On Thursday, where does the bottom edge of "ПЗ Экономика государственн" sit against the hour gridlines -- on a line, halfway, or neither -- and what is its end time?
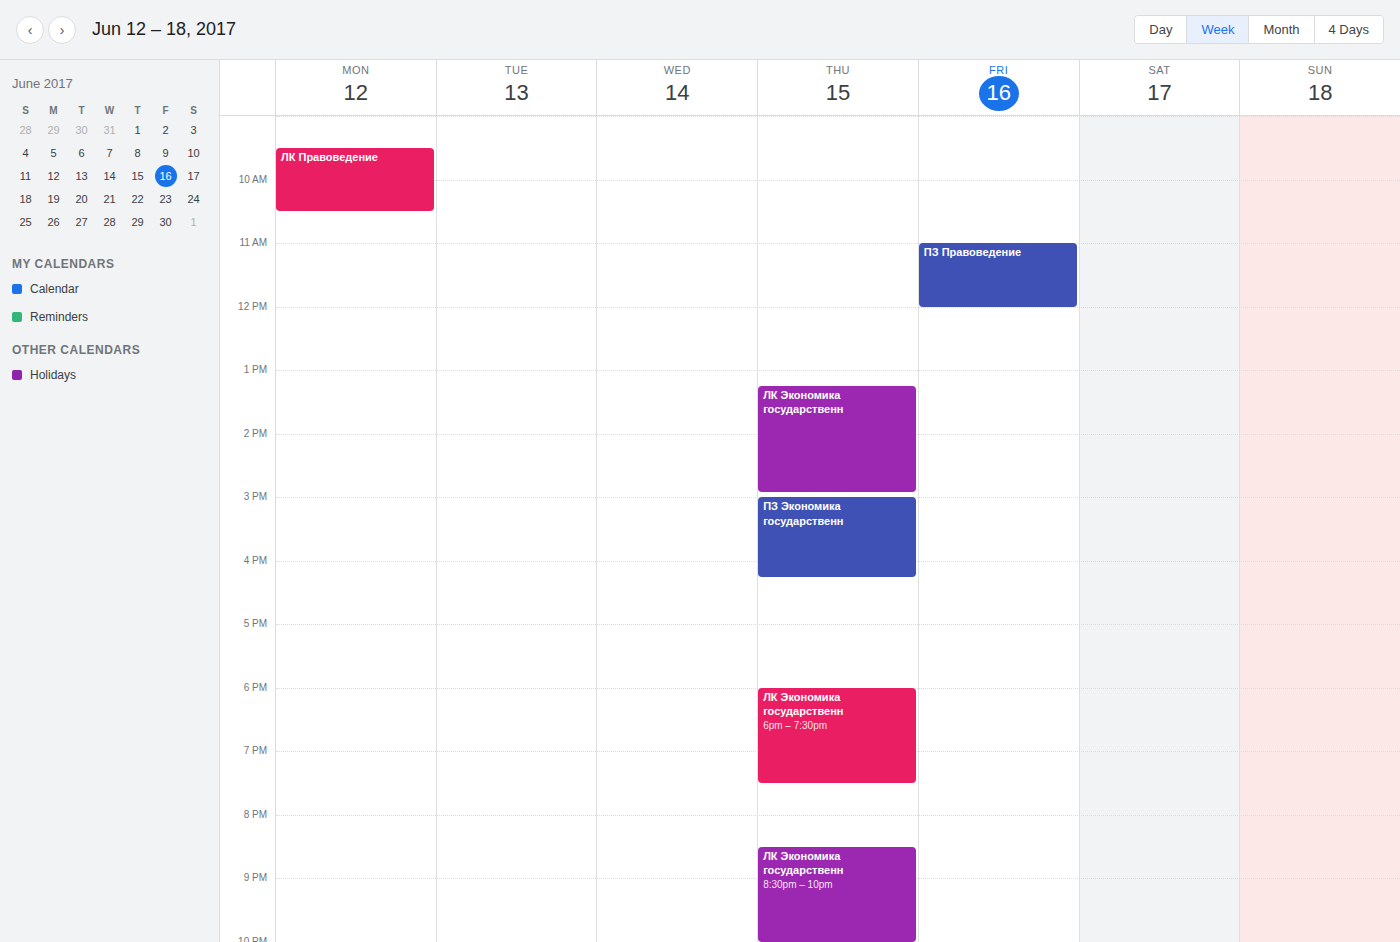
4:15 PM -- neither: a quarter of the way from the 4 PM line to the 5 PM line.